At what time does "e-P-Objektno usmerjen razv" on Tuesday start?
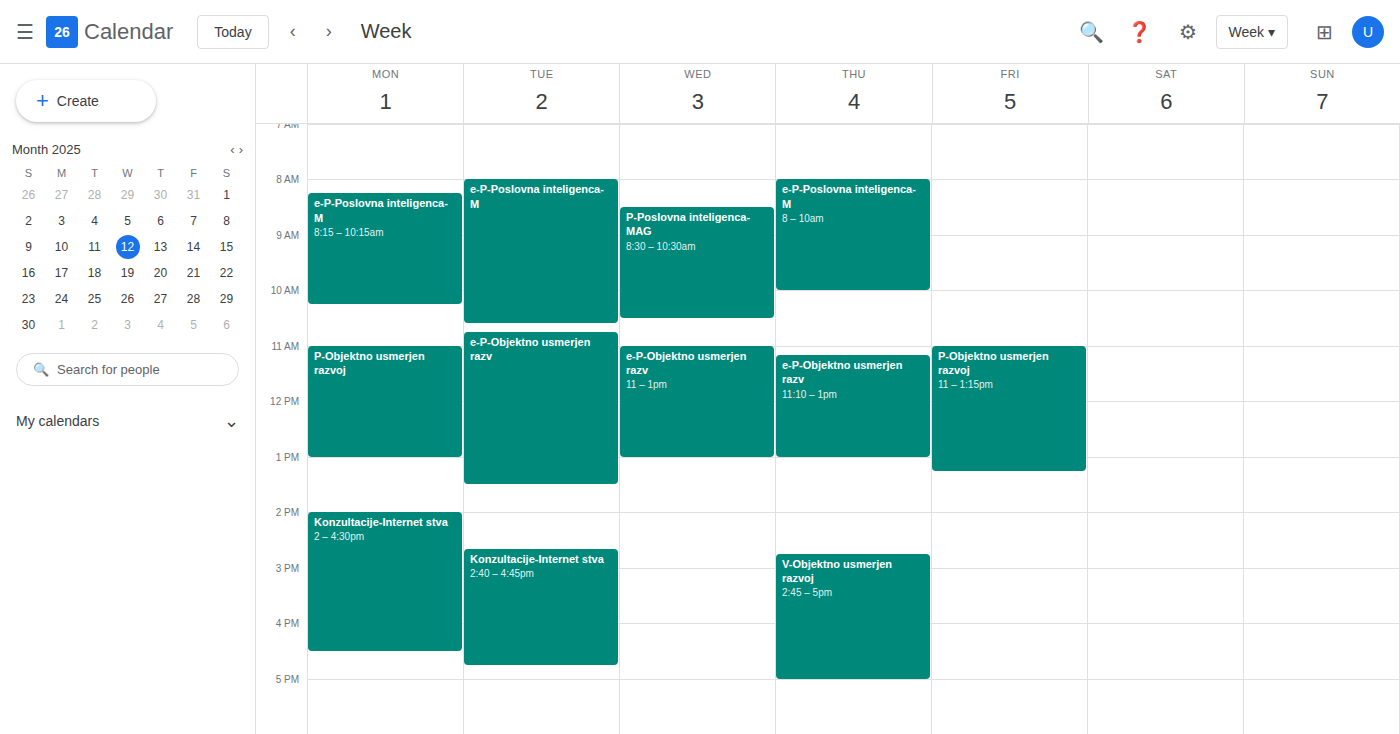
10:45 AM